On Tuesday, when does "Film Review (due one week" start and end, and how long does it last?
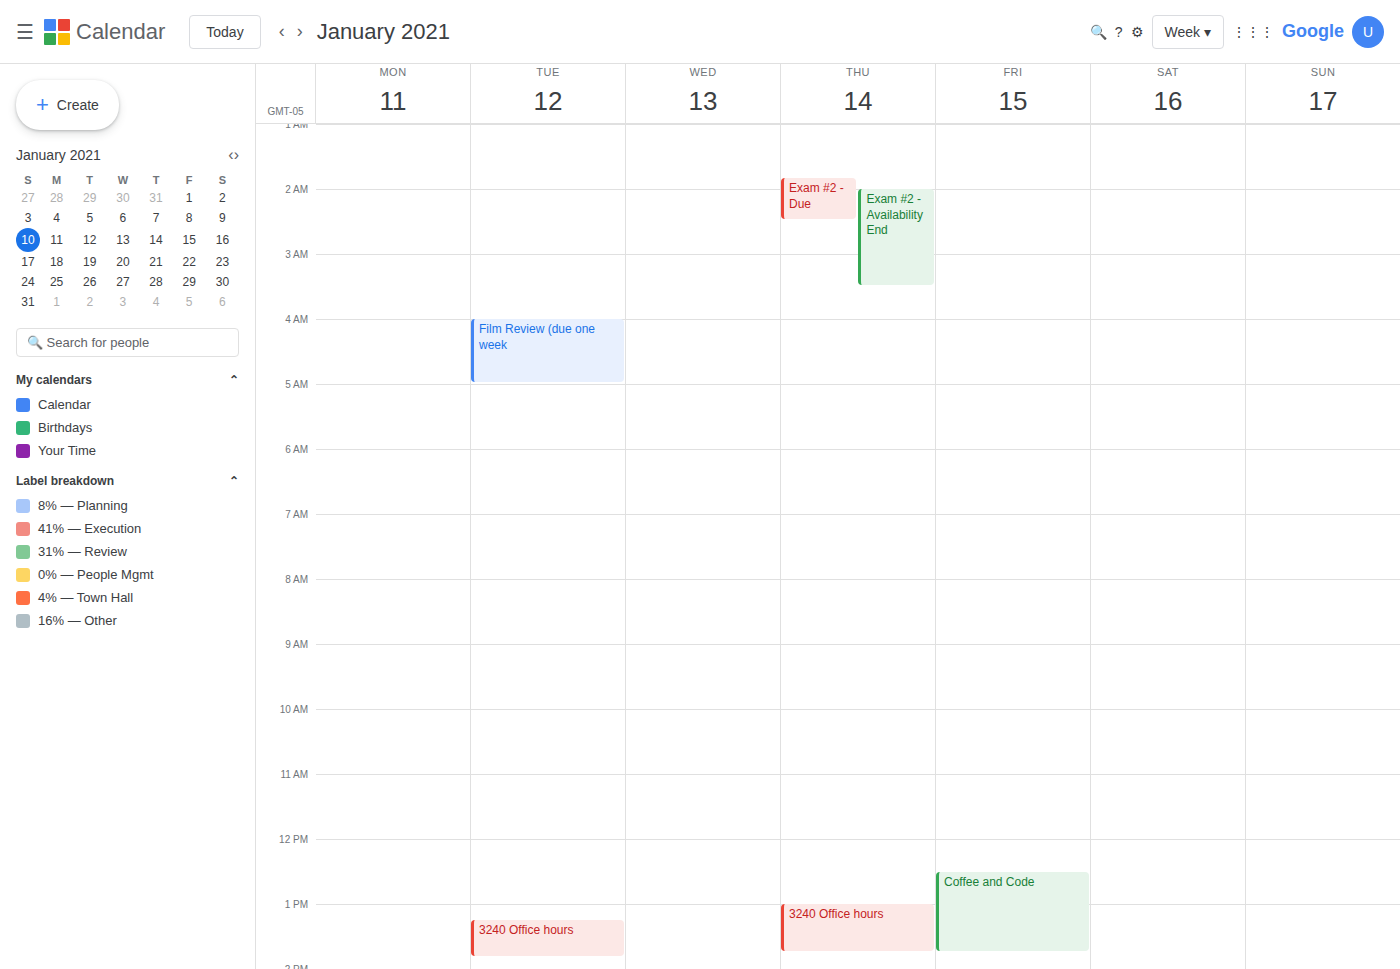
04:00 to 05:00, 1 hour